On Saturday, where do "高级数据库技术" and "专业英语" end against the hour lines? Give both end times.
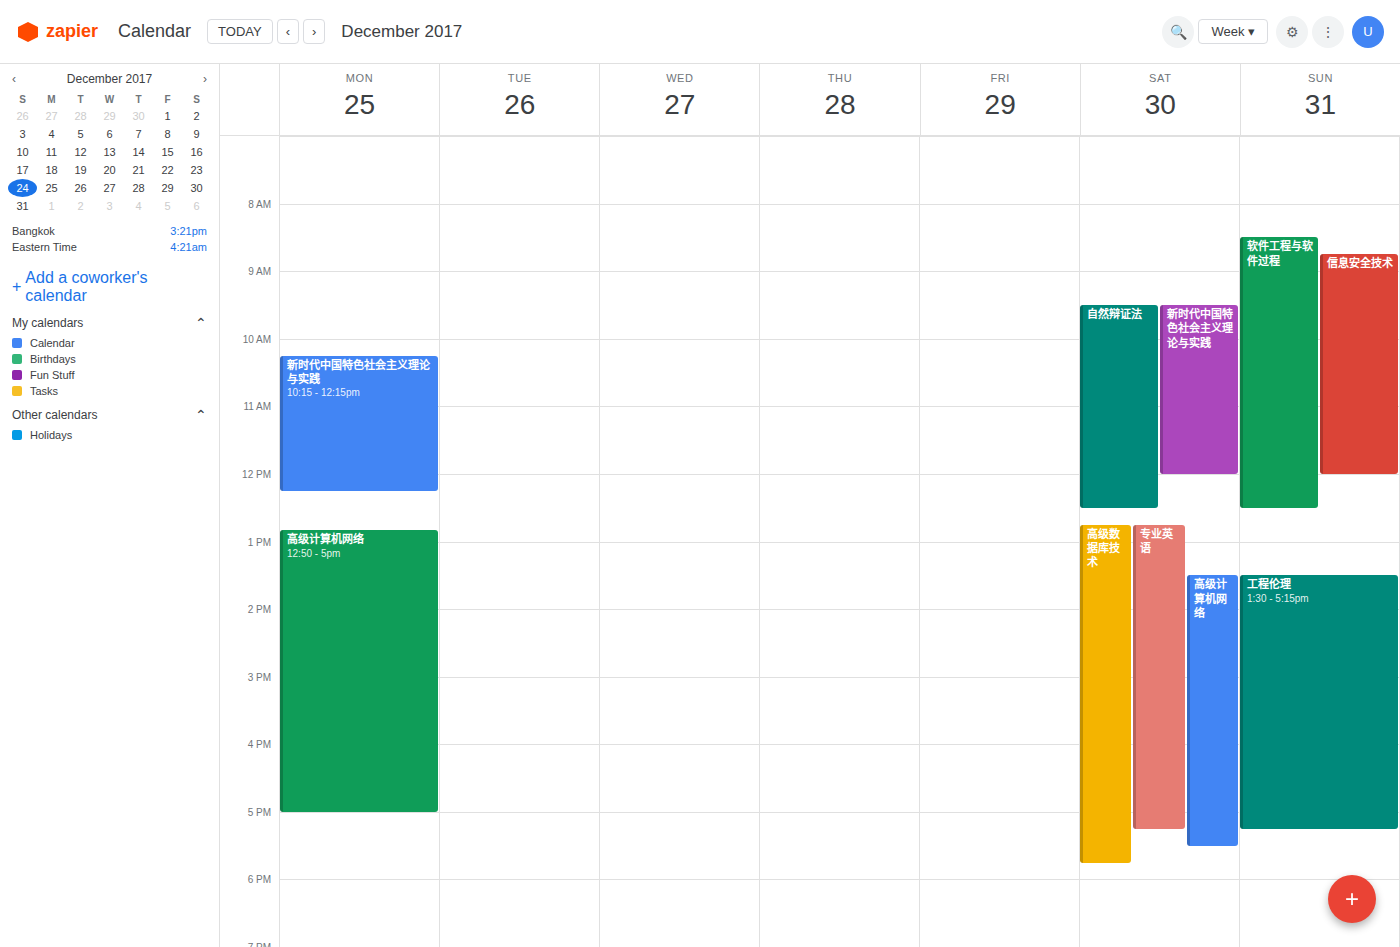
"高级数据库技术": 5:45 PM, neither: three quarters of the way from the 5 PM line to the 6 PM line. "专业英语": 5:15 PM, neither: a quarter of the way from the 5 PM line to the 6 PM line.